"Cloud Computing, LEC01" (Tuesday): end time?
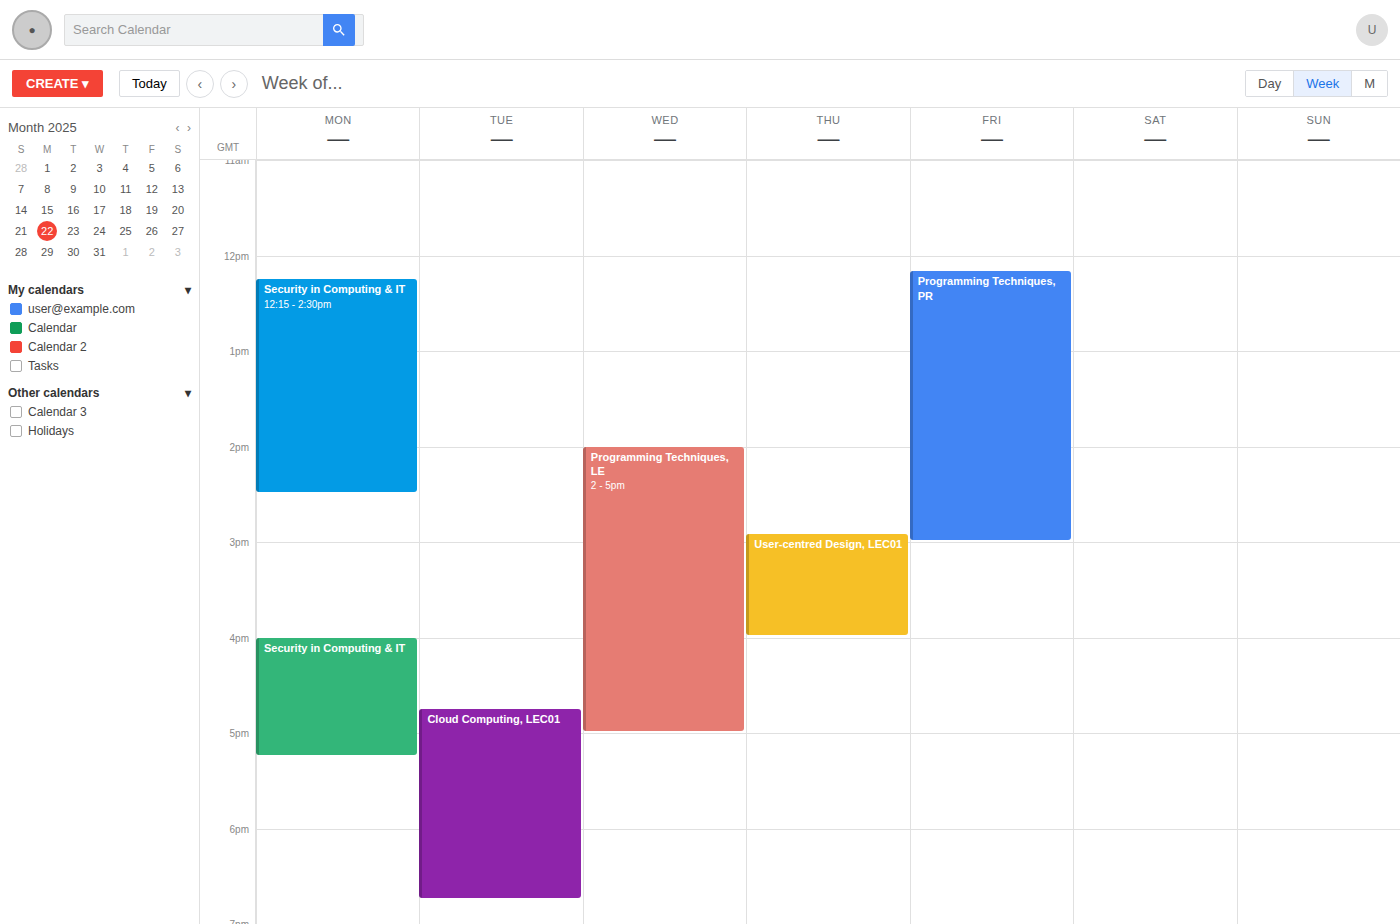
6:45 PM